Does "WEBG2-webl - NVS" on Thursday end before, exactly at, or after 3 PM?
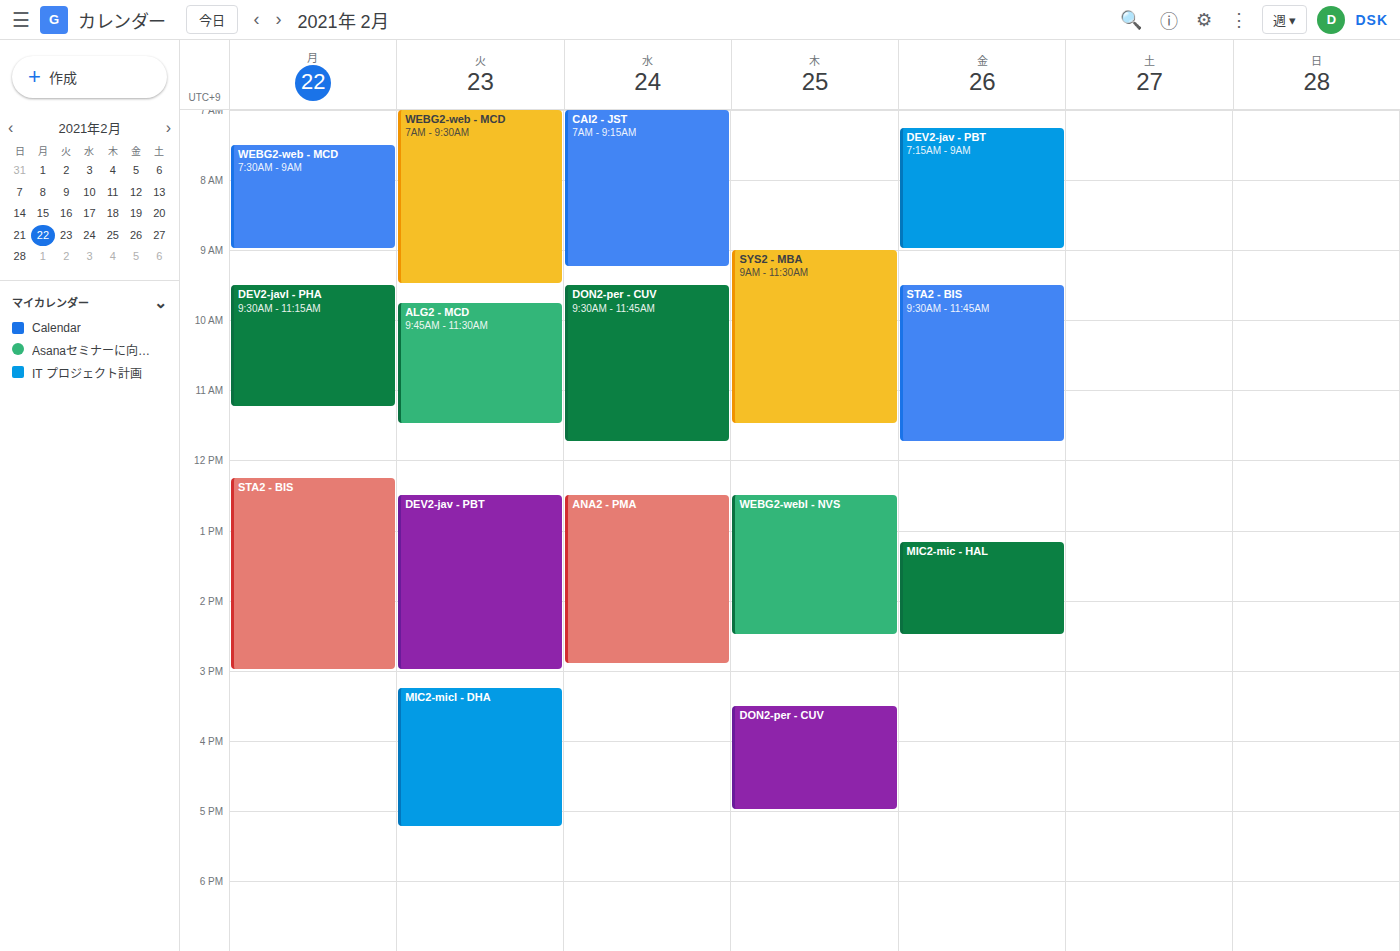
2:30 PM -- before 3 PM, 30 minutes above the 3 PM line.